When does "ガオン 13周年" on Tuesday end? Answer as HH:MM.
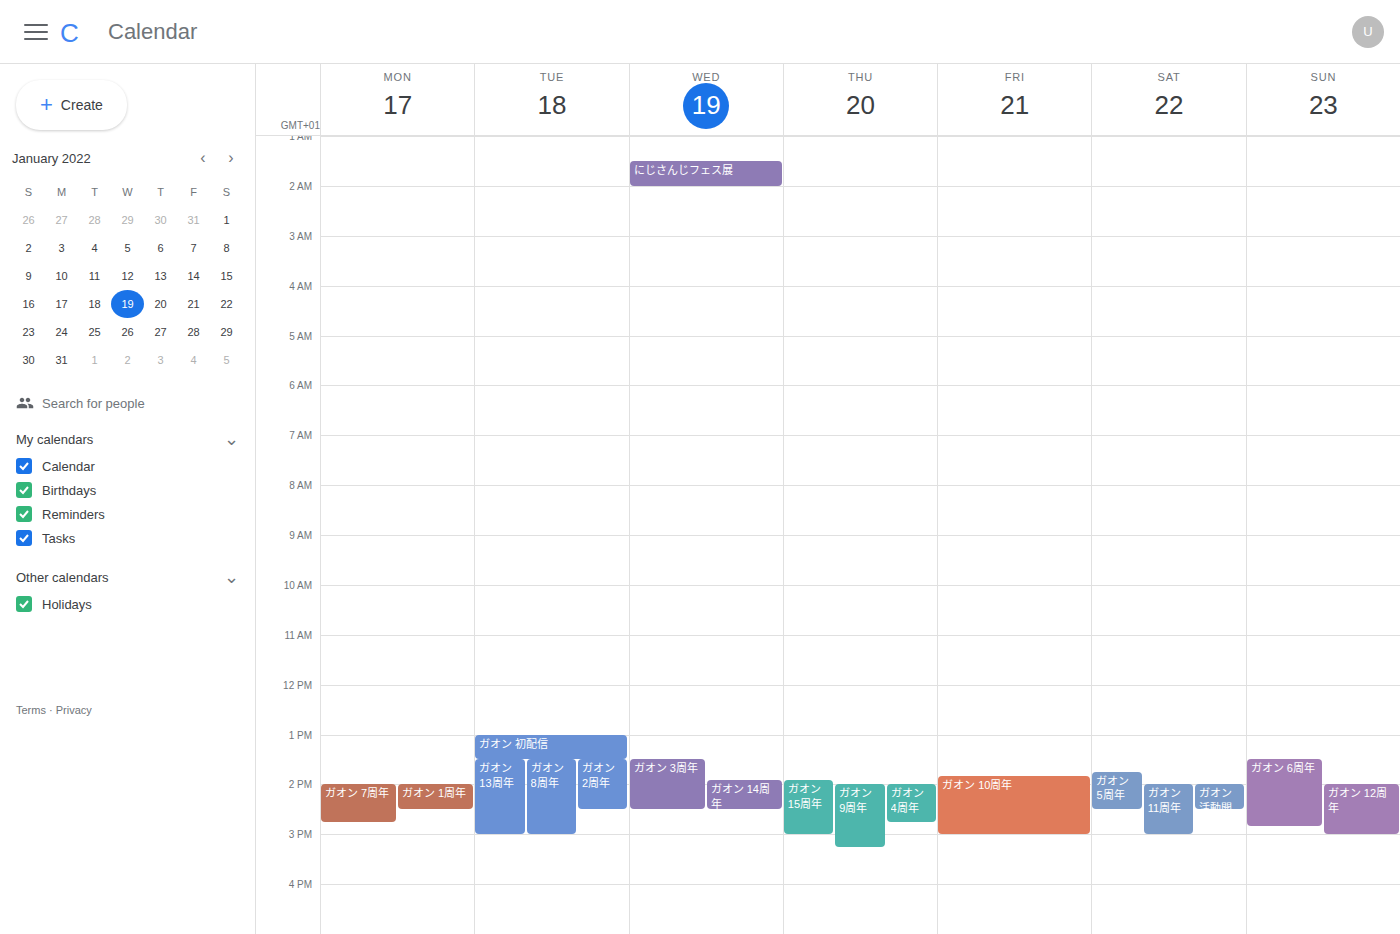
15:00